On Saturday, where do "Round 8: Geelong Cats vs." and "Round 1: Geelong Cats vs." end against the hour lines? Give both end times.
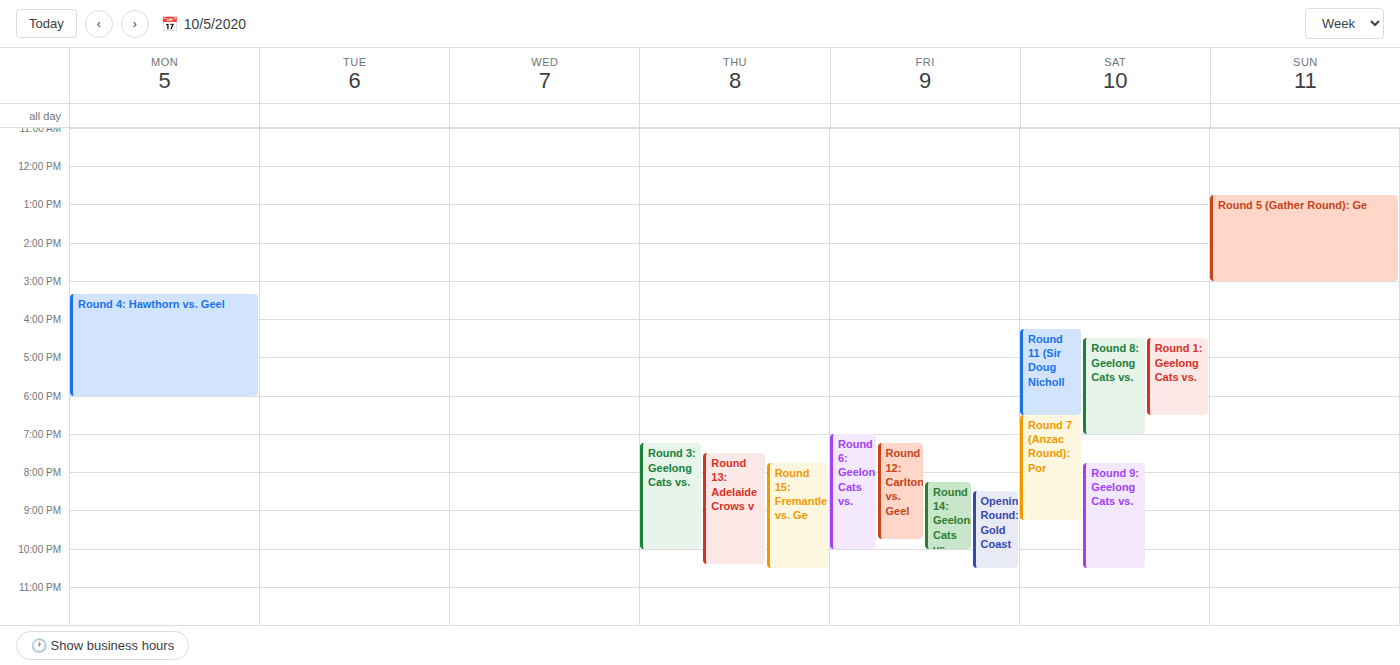
"Round 8: Geelong Cats vs.": 19:00, exactly on the 19:00 line. "Round 1: Geelong Cats vs.": 18:30, halfway between the 18:00 and 19:00 lines.